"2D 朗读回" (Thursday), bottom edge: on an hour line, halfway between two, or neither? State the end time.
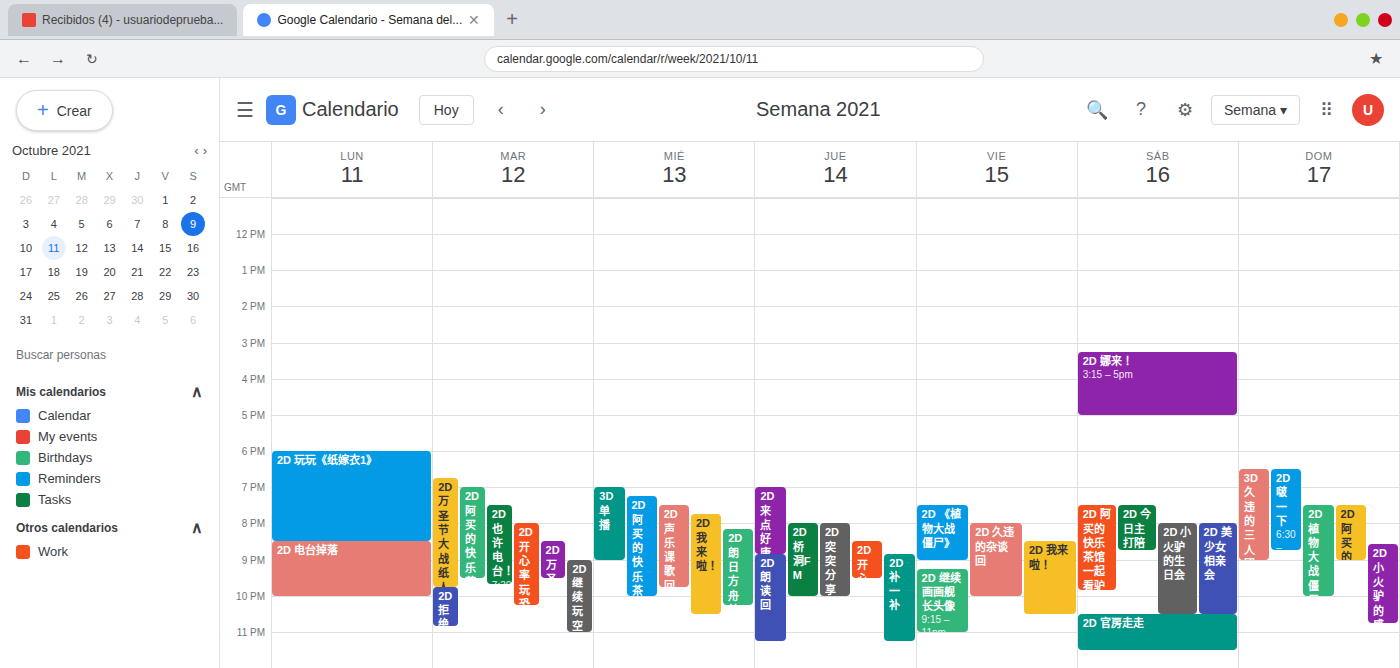
11:15 PM -- neither: a quarter of the way from the 11 PM line to the 12 AM line.